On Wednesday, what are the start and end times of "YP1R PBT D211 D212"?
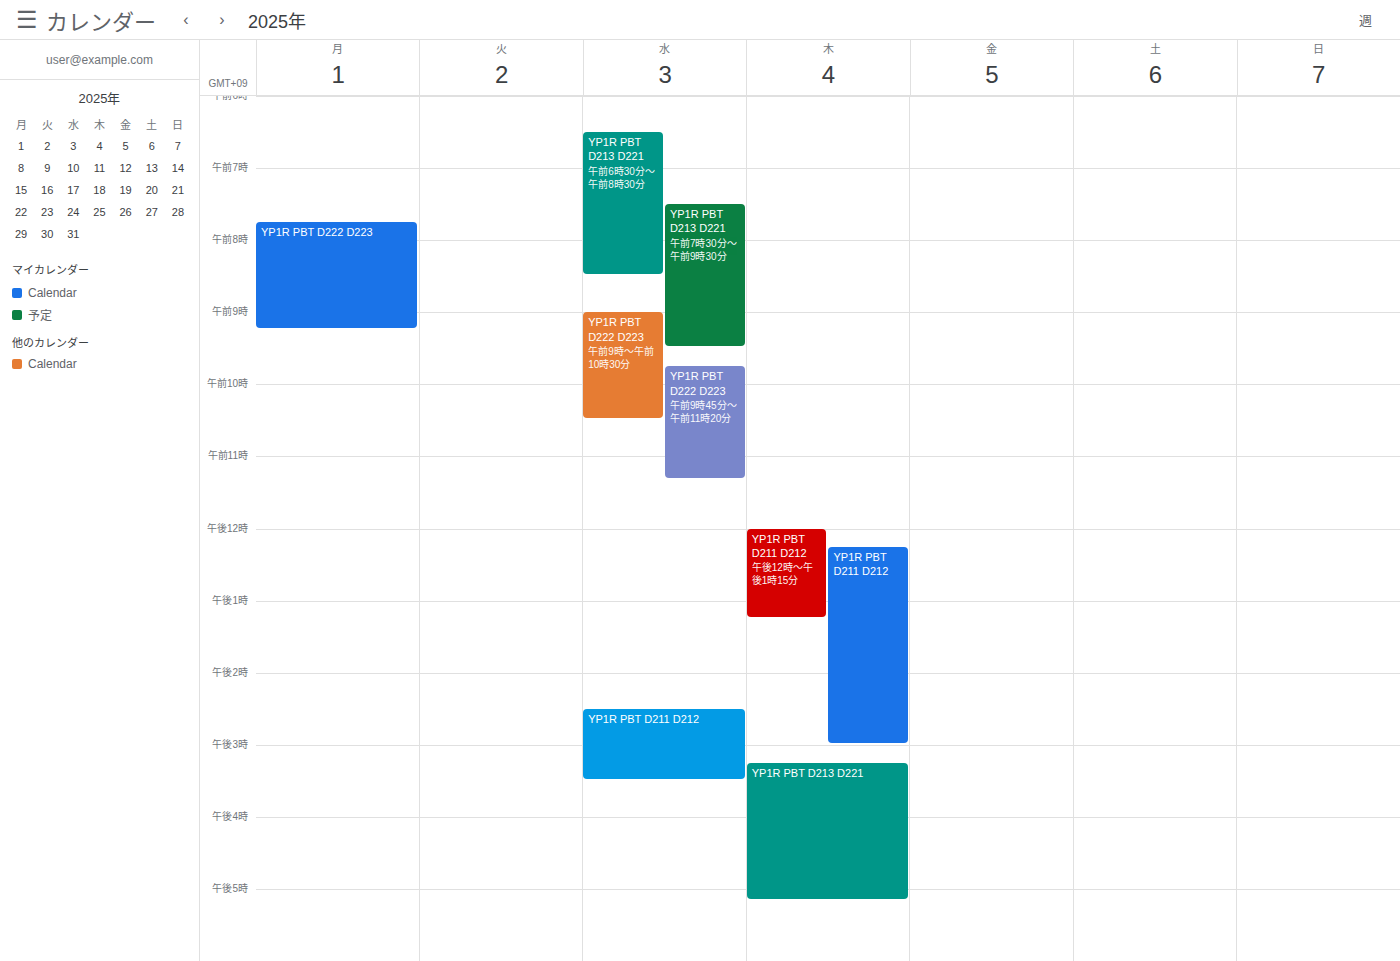
2:30 PM to 3:30 PM